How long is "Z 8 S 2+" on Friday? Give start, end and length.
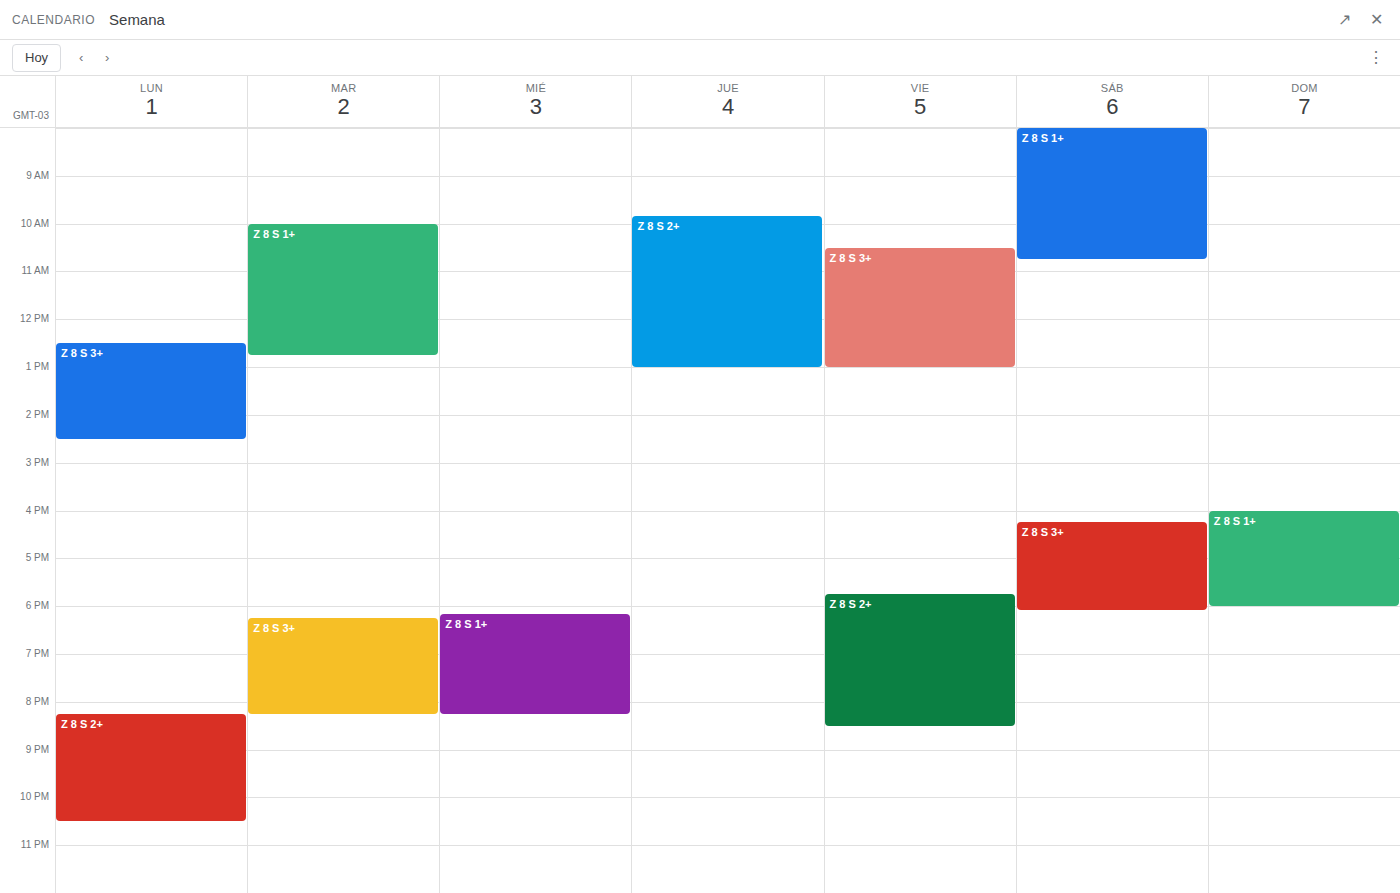
5:45 PM to 8:30 PM, 2 hours 45 minutes